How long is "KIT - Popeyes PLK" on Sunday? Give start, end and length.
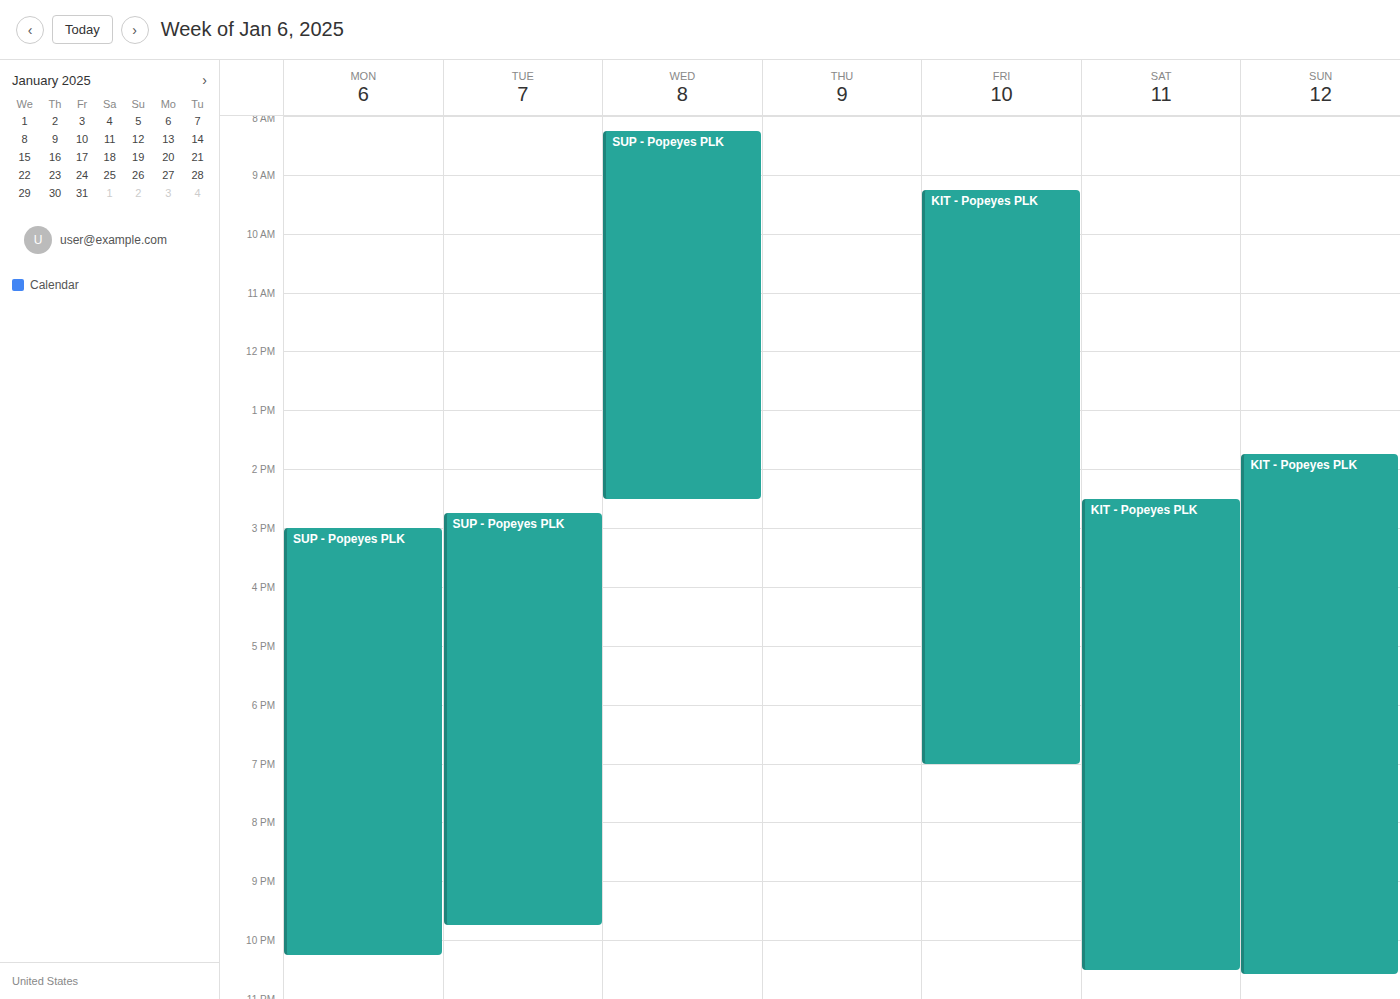
1:45 PM to 10:35 PM, 8 hours 50 minutes